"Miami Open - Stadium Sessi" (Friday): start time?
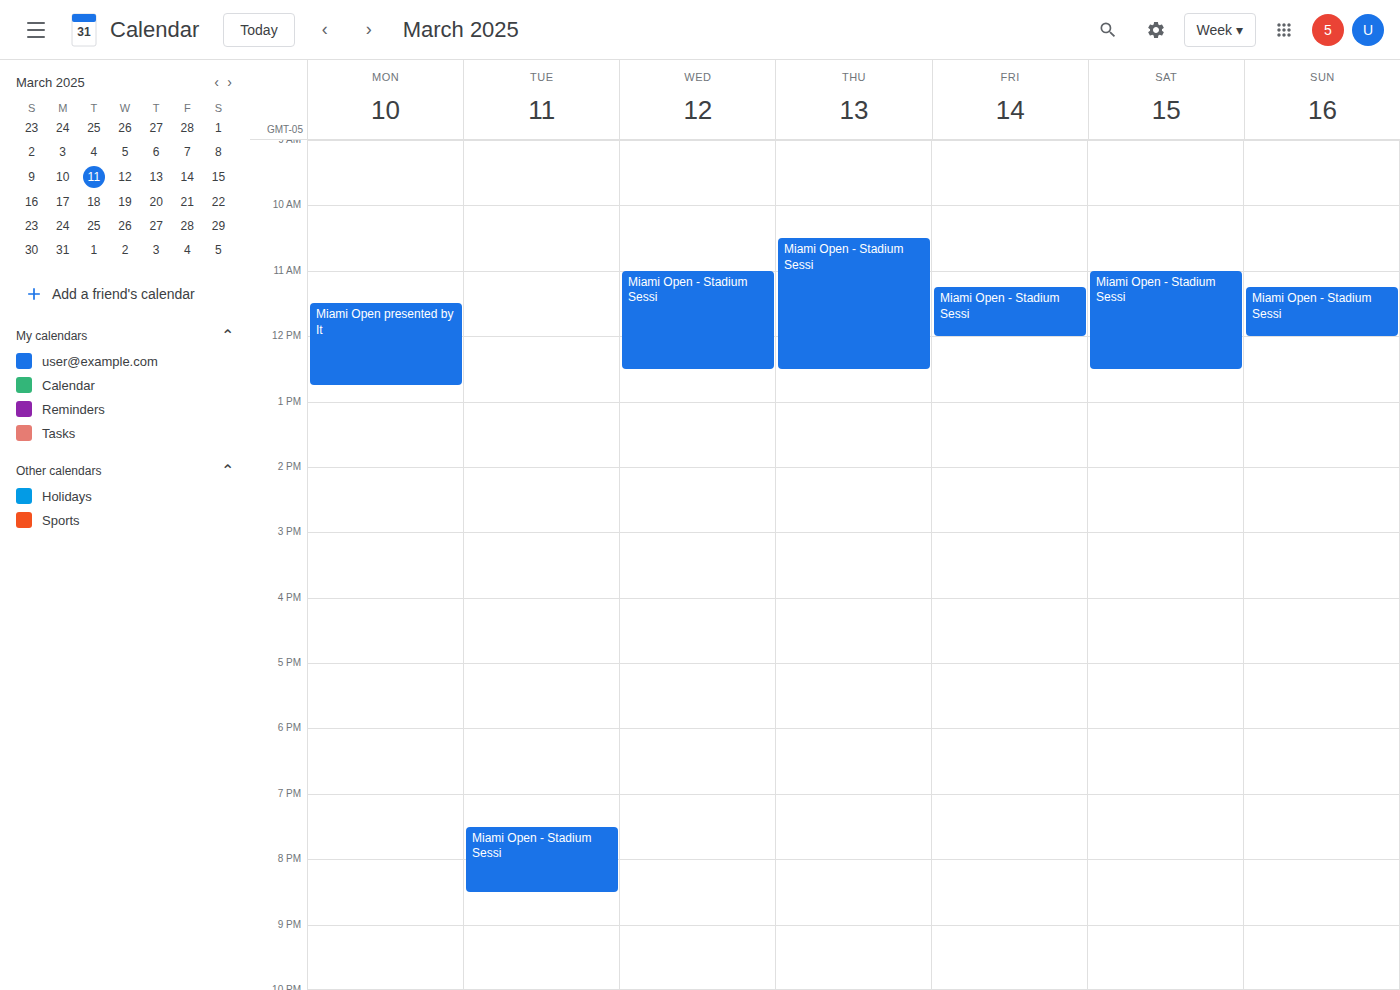
11:15